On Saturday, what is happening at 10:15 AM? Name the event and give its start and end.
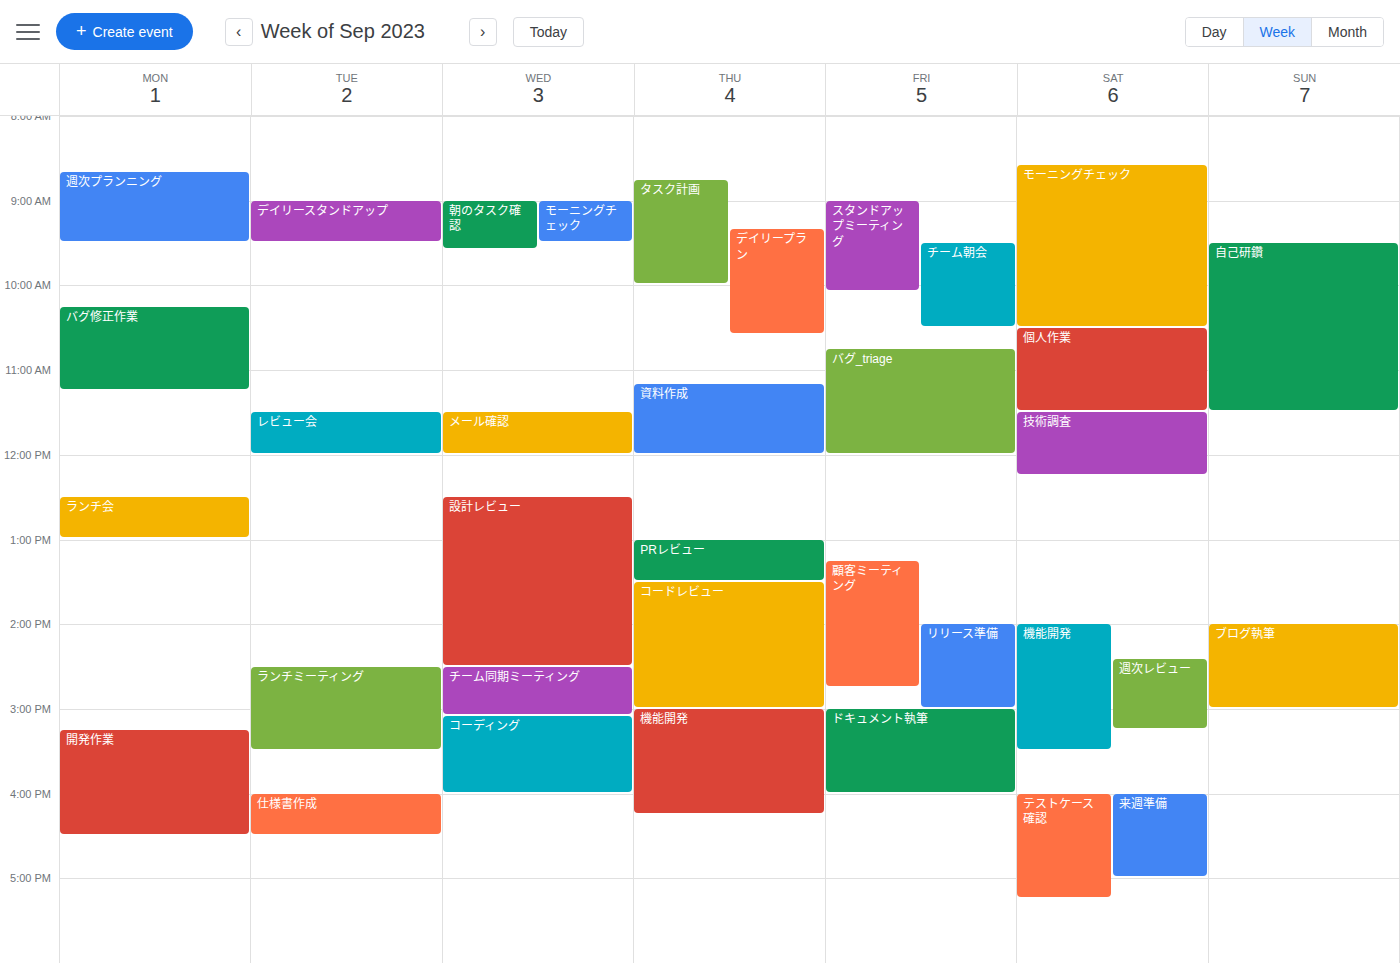
"モーニングチェック", 8:35 AM to 10:30 AM